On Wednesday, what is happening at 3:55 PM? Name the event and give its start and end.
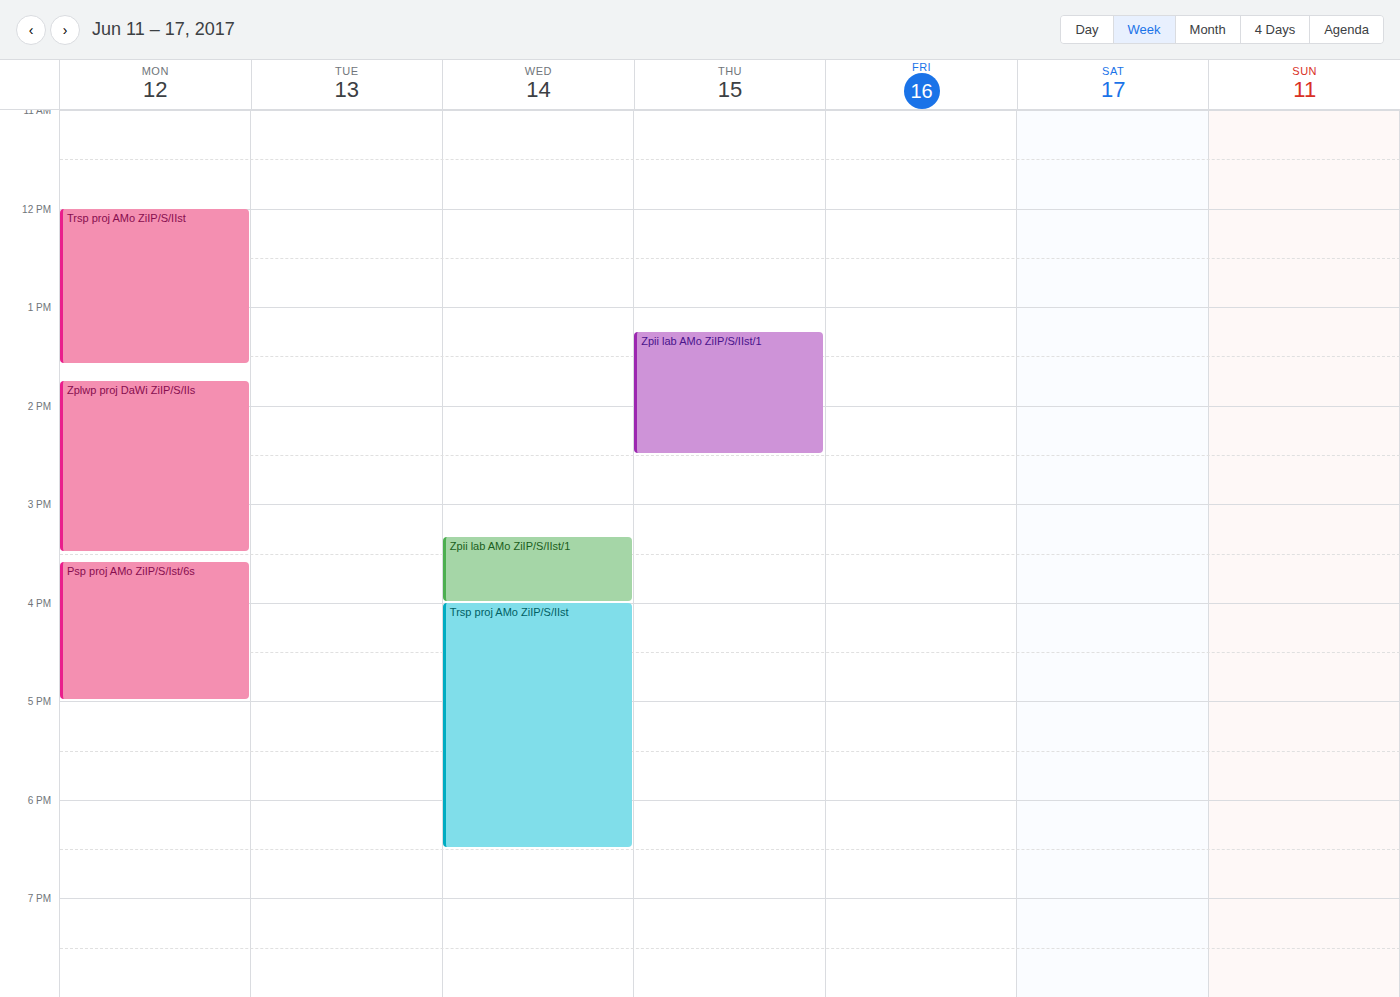
"Zpii lab AMo ZiIP/S/IIst/1", 3:20 PM to 4:00 PM